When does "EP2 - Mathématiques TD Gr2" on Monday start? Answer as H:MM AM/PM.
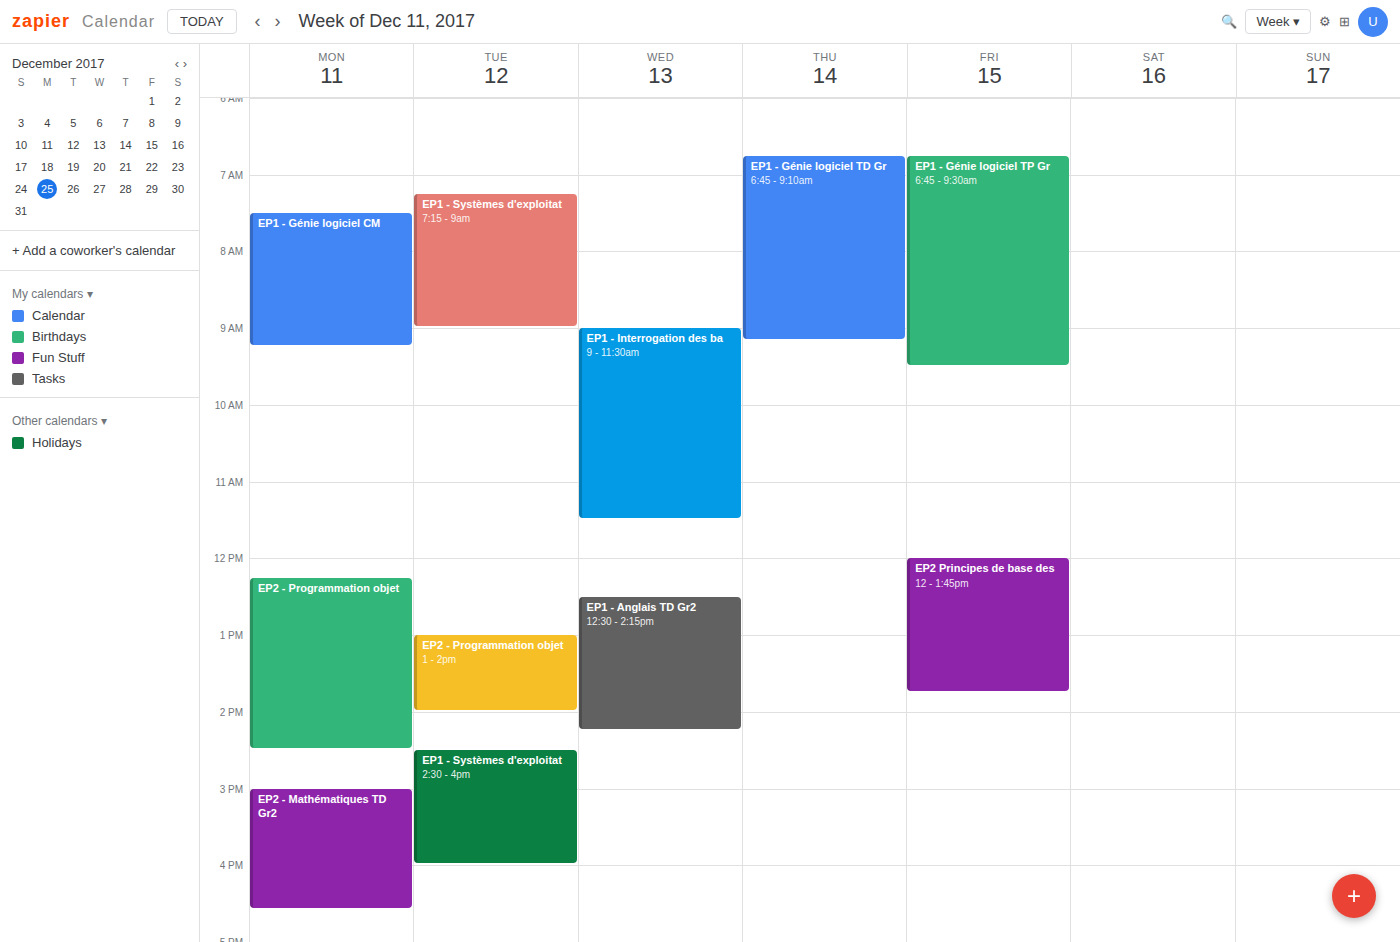
3:00 PM